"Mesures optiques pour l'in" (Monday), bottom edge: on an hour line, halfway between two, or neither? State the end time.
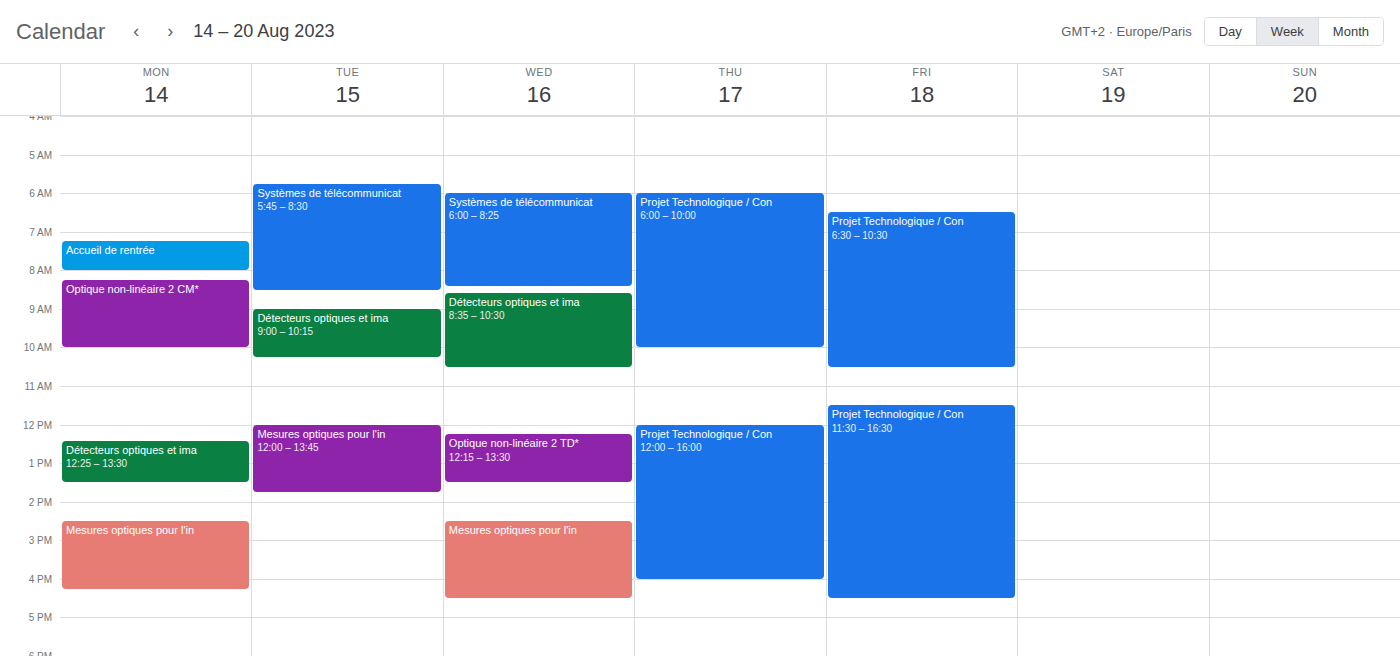
4:15 PM -- neither: a quarter of the way from the 4 PM line to the 5 PM line.